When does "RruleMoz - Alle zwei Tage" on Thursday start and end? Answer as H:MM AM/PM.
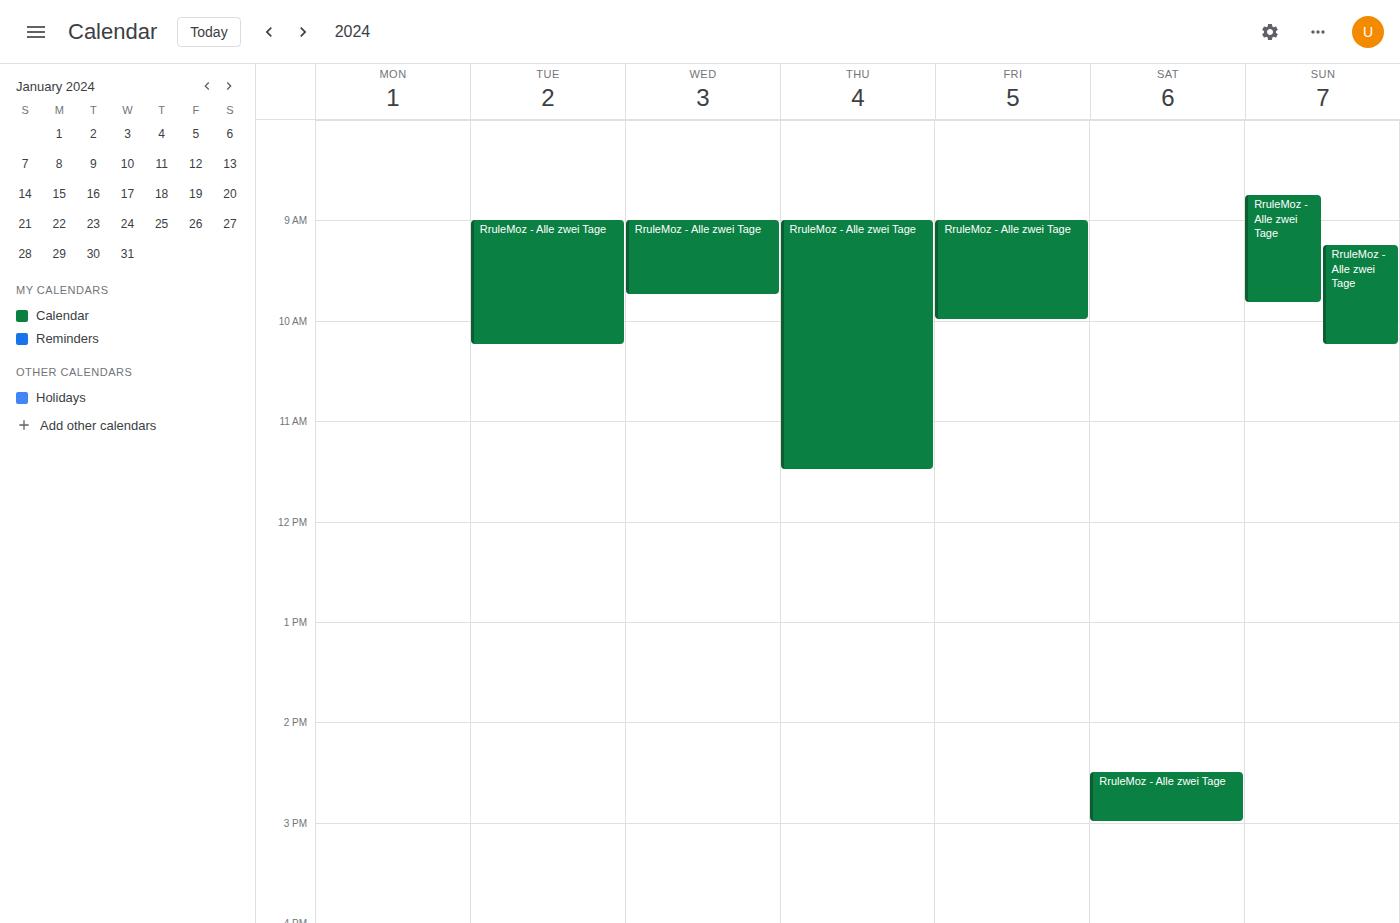
9:00 AM to 11:30 AM